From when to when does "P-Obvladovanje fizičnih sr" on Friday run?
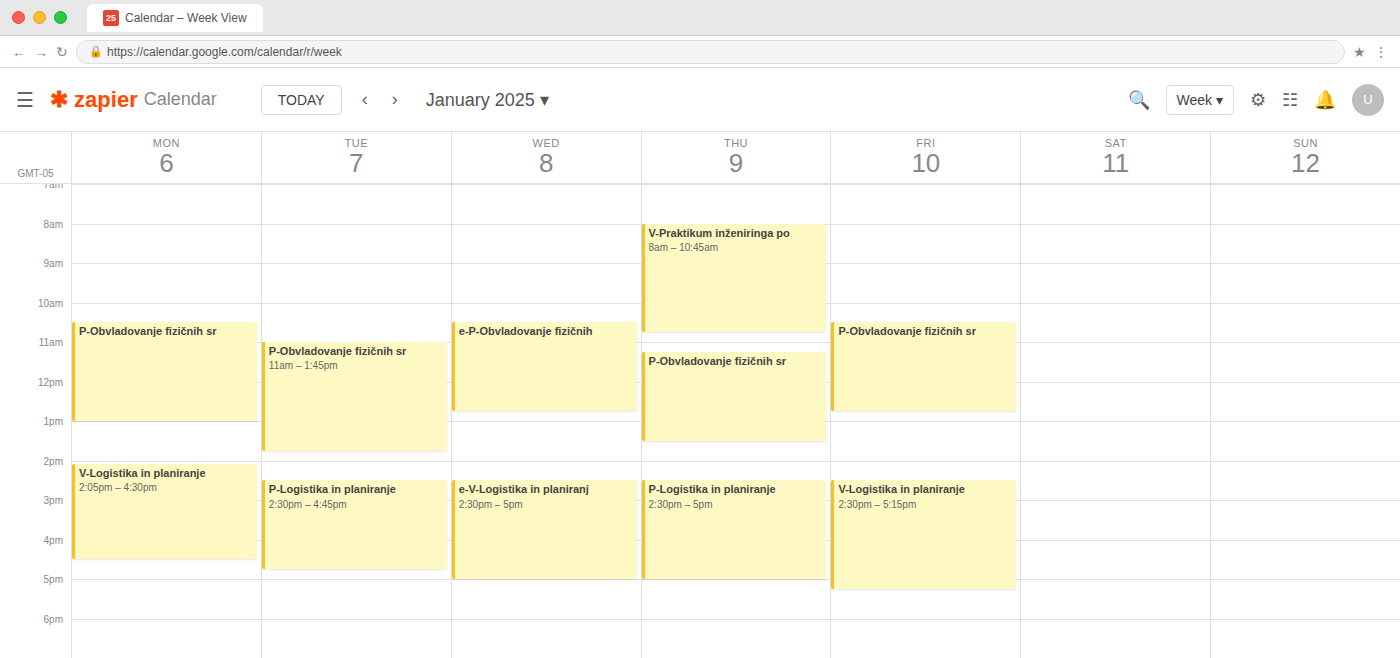
10:30 AM to 12:45 PM